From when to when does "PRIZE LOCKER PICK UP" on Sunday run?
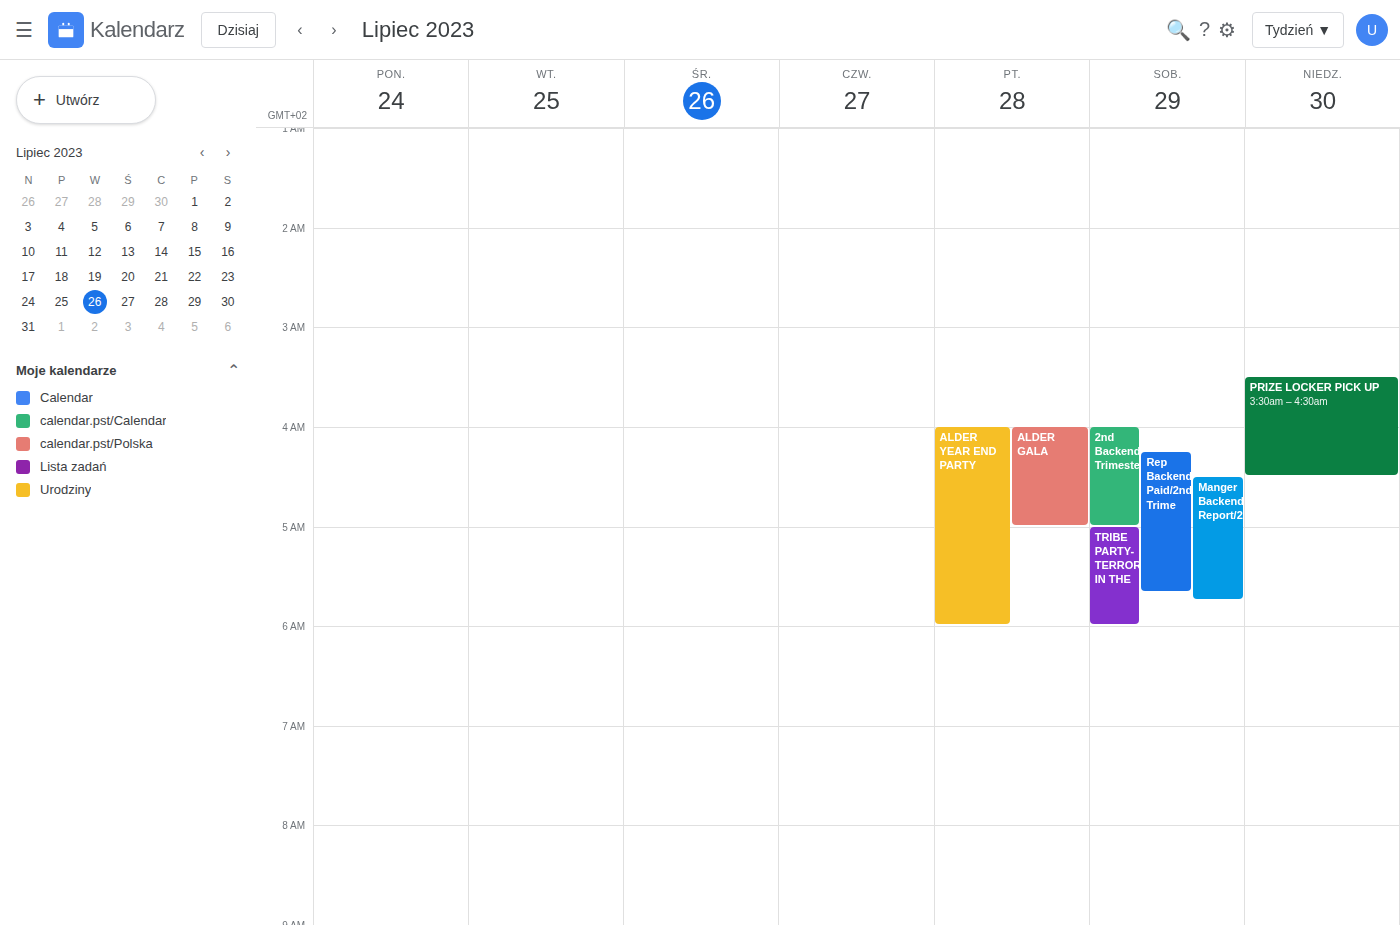
3:30 AM to 4:30 AM